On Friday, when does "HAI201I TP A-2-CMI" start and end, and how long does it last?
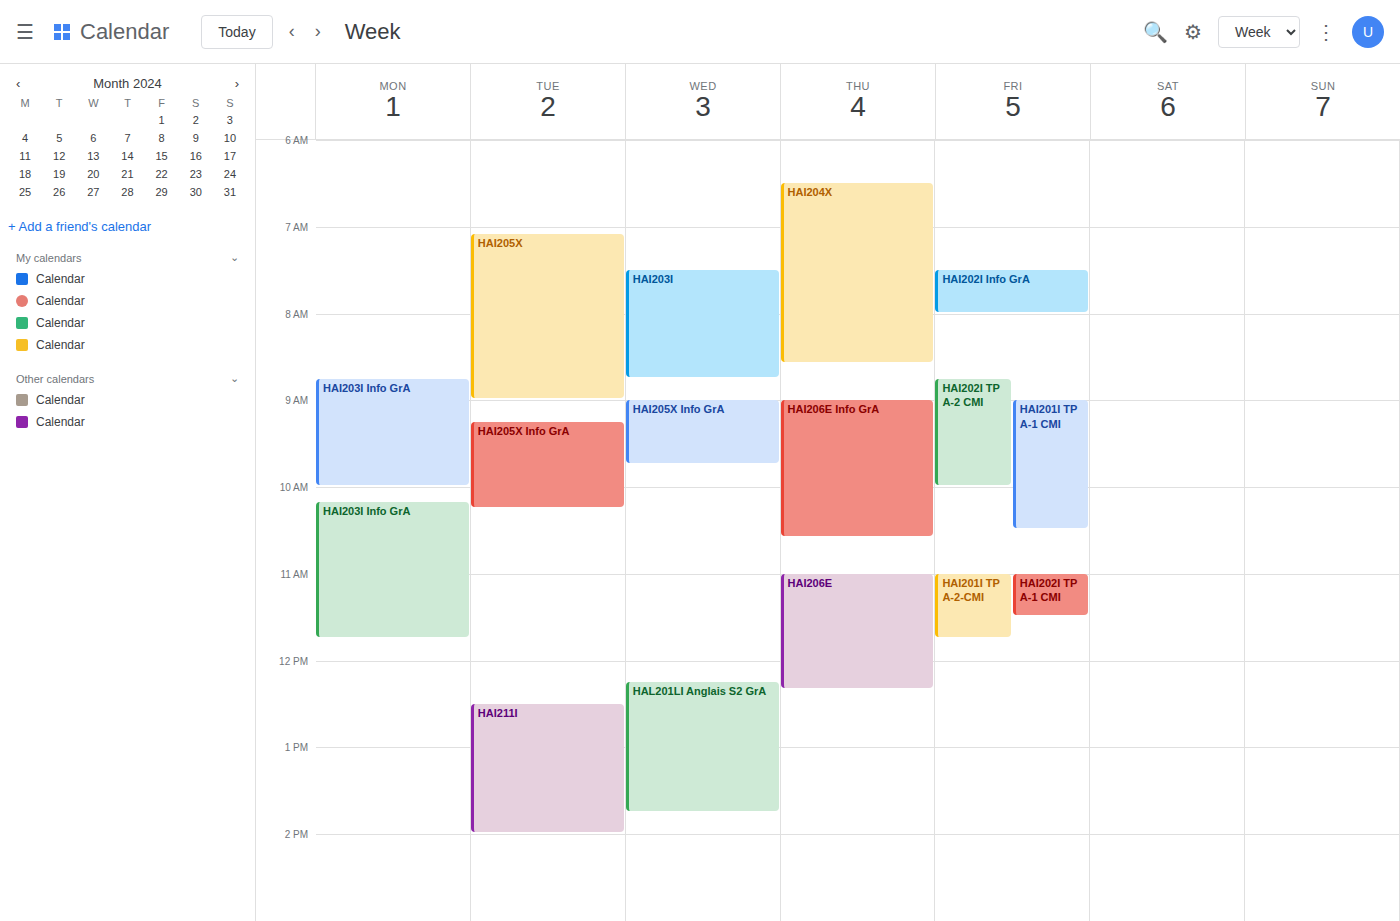
11:00 AM to 11:45 AM, 45 minutes